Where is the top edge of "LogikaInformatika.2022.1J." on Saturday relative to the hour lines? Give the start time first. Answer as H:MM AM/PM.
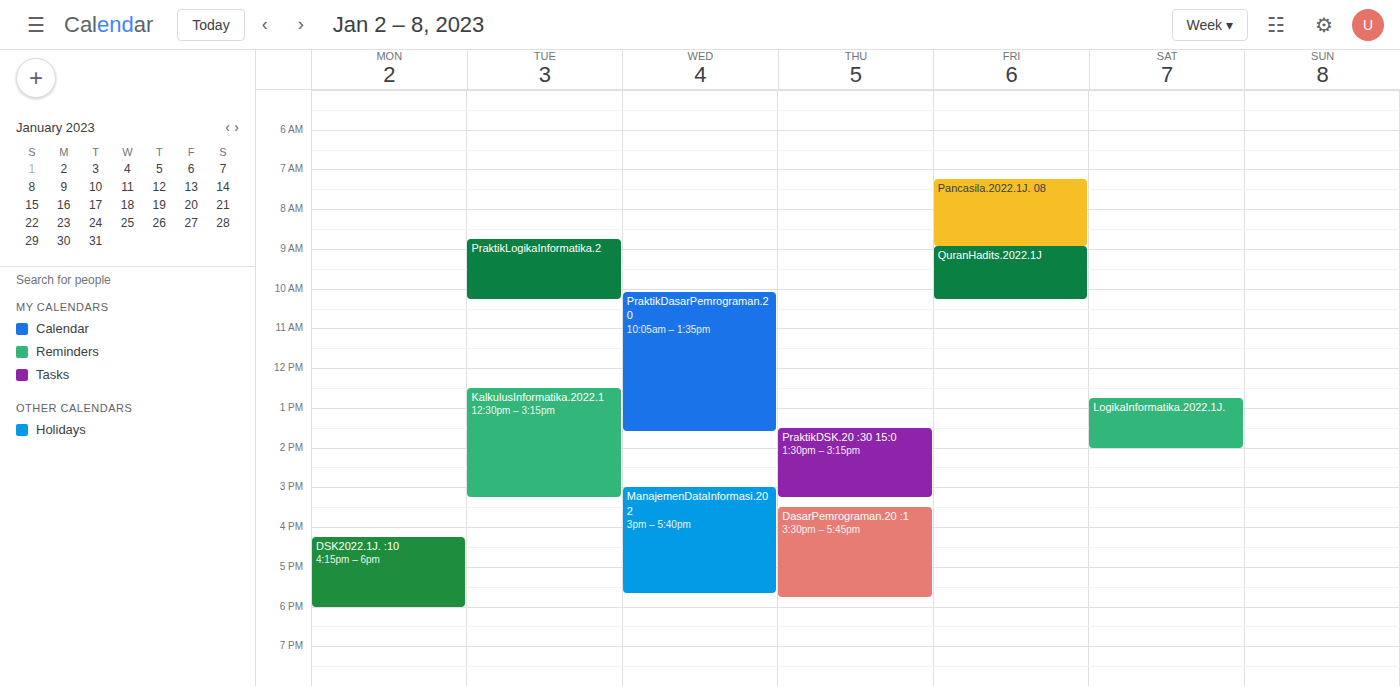
12:45 PM -- neither: three quarters of the way from the 12 PM line to the 1 PM line.